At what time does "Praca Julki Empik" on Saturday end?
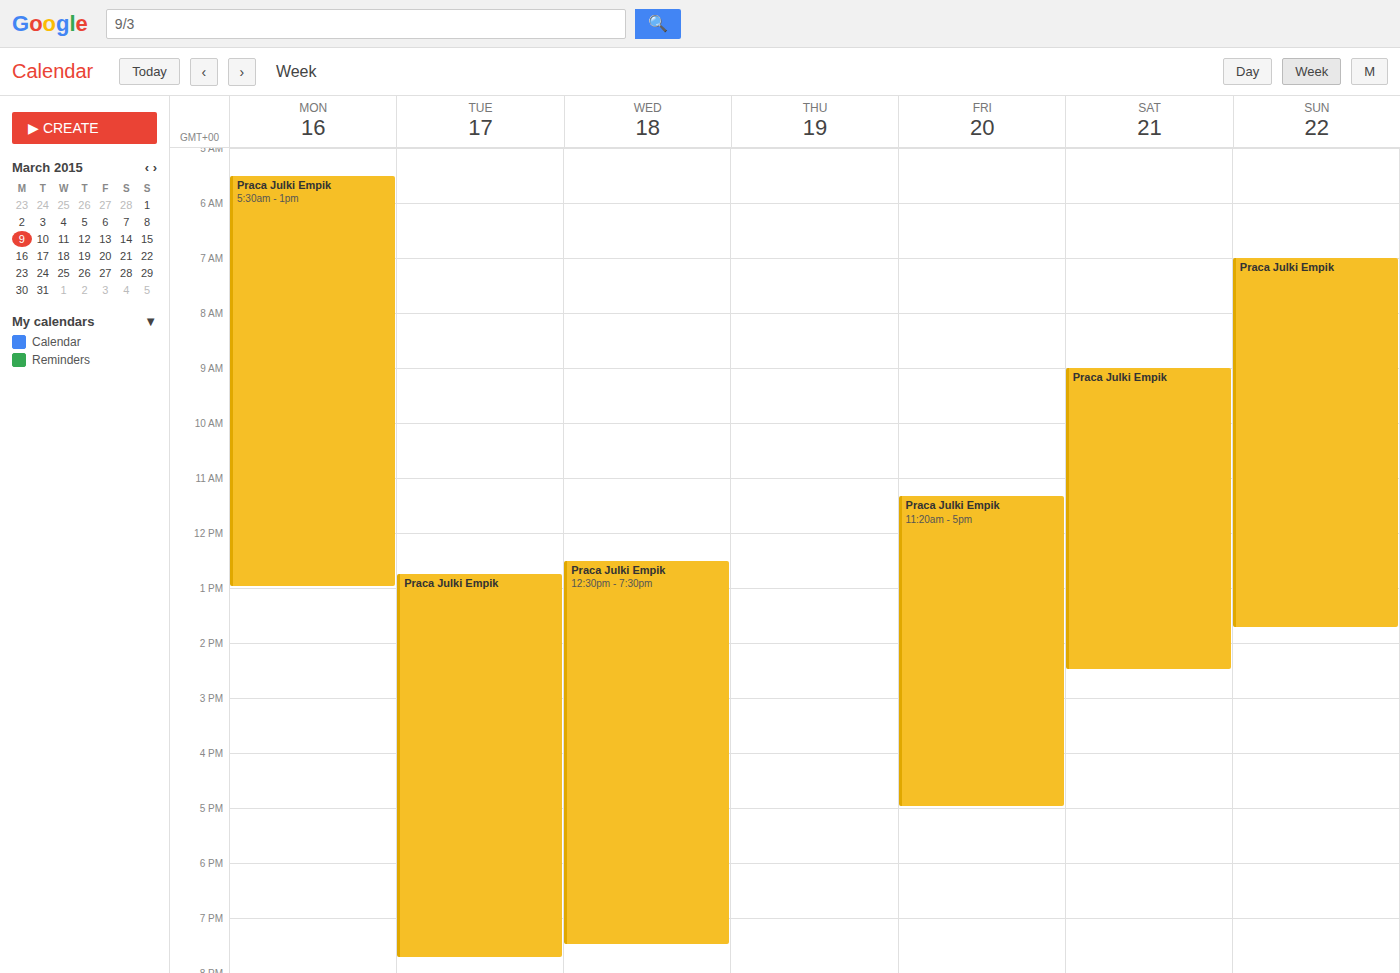
2:30 PM